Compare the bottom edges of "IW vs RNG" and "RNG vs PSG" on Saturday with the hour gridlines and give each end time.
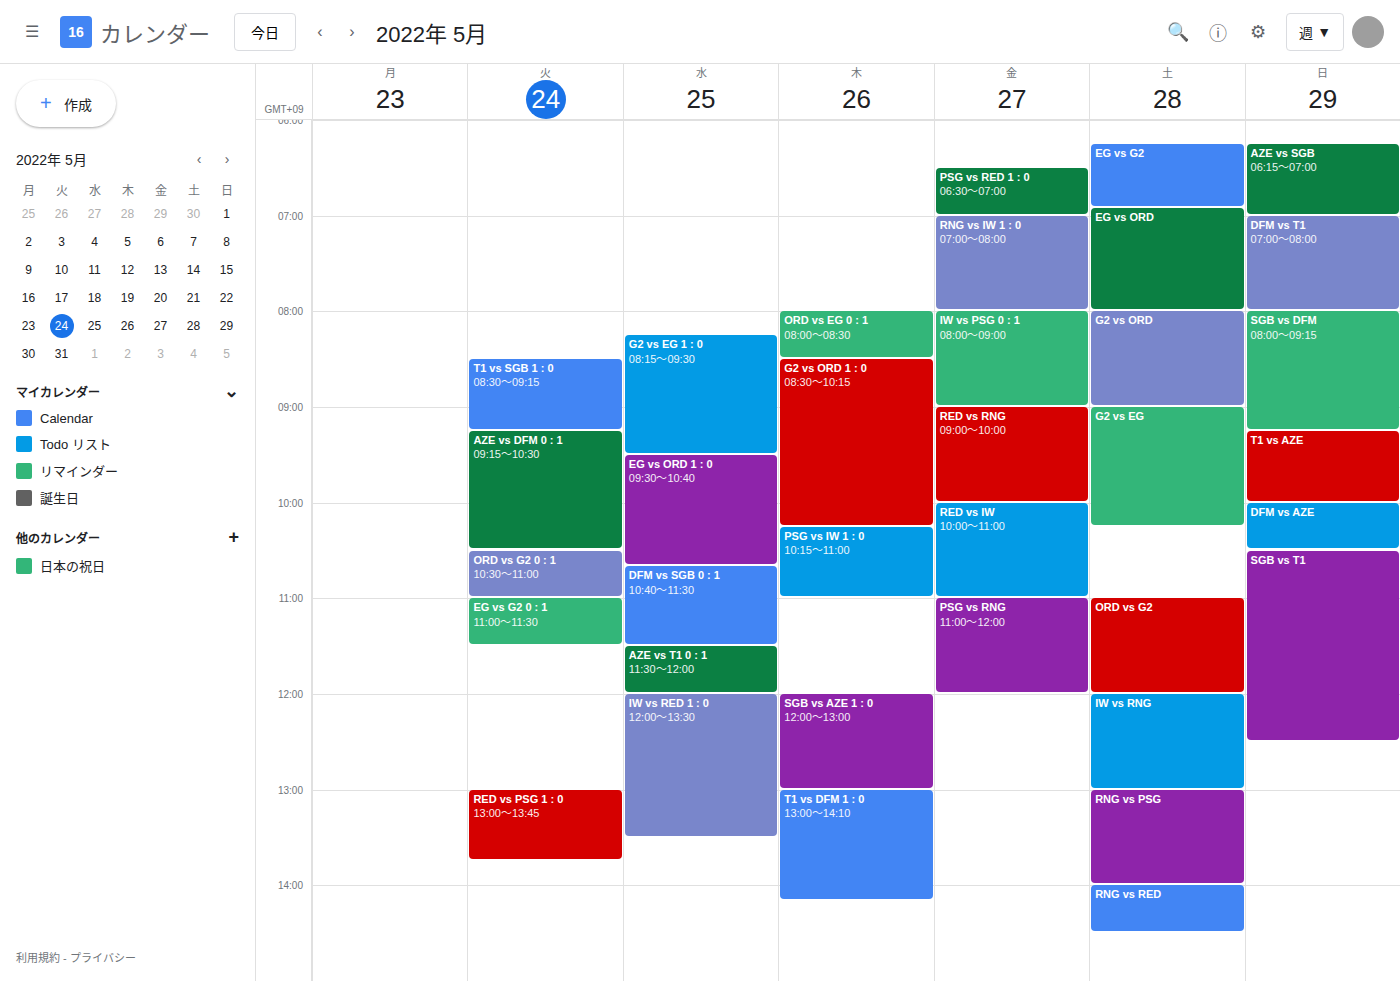
"IW vs RNG": 1:00 PM, exactly on the 1 PM line. "RNG vs PSG": 2:00 PM, exactly on the 2 PM line.